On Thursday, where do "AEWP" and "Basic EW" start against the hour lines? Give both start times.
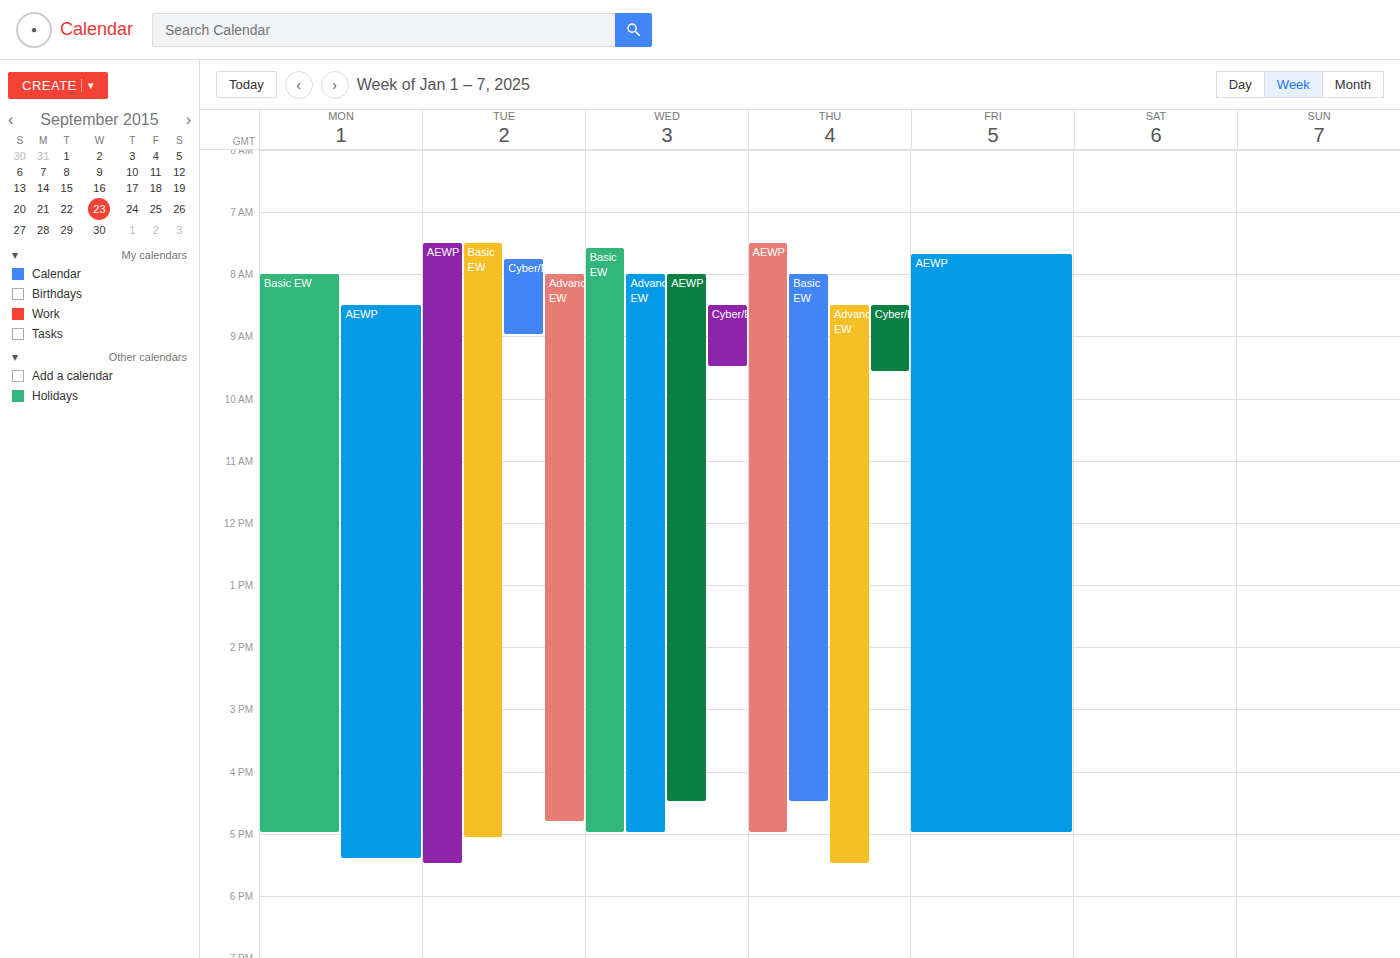
"AEWP": 7:30 AM, halfway between the 7 AM and 8 AM lines. "Basic EW": 8:00 AM, exactly on the 8 AM line.